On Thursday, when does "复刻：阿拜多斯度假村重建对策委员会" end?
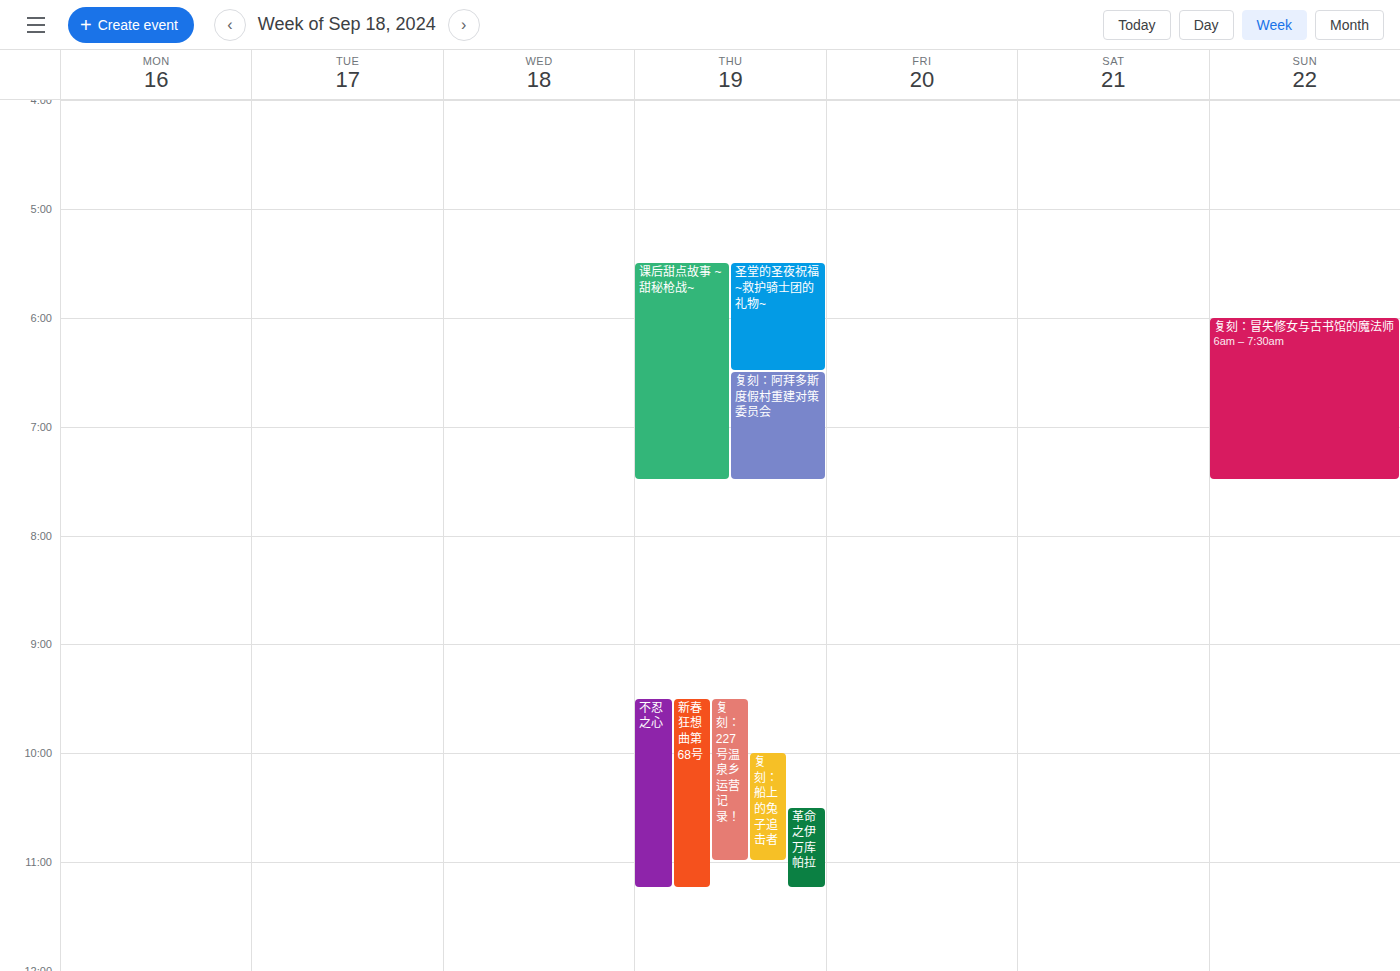
7:30 AM